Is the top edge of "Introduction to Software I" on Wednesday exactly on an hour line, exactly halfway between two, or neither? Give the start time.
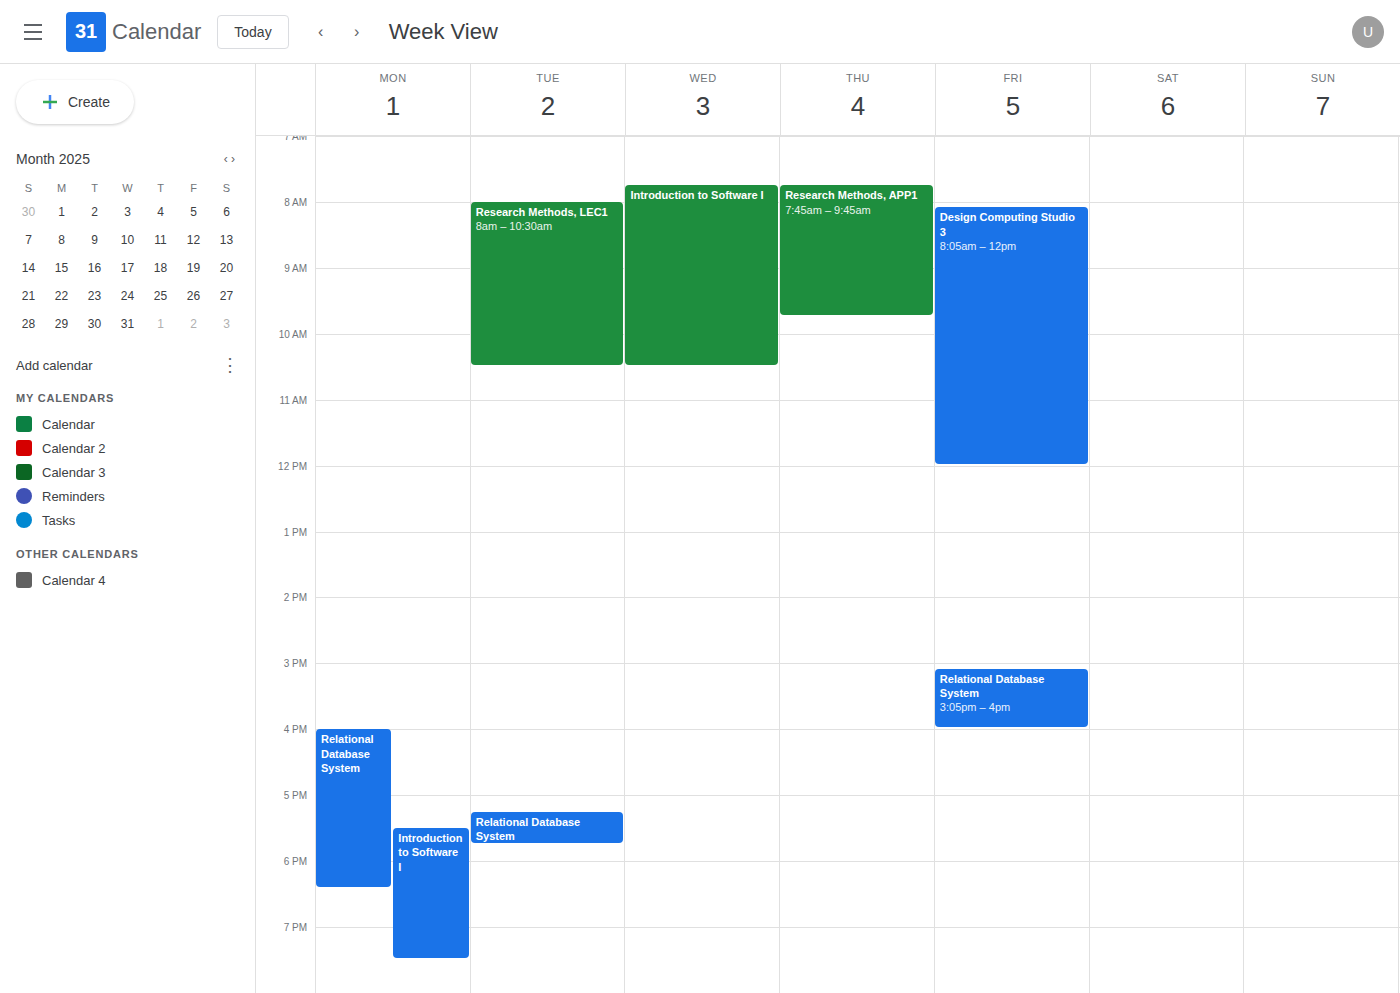
7:45 AM -- neither: three quarters of the way from the 7 AM line to the 8 AM line.